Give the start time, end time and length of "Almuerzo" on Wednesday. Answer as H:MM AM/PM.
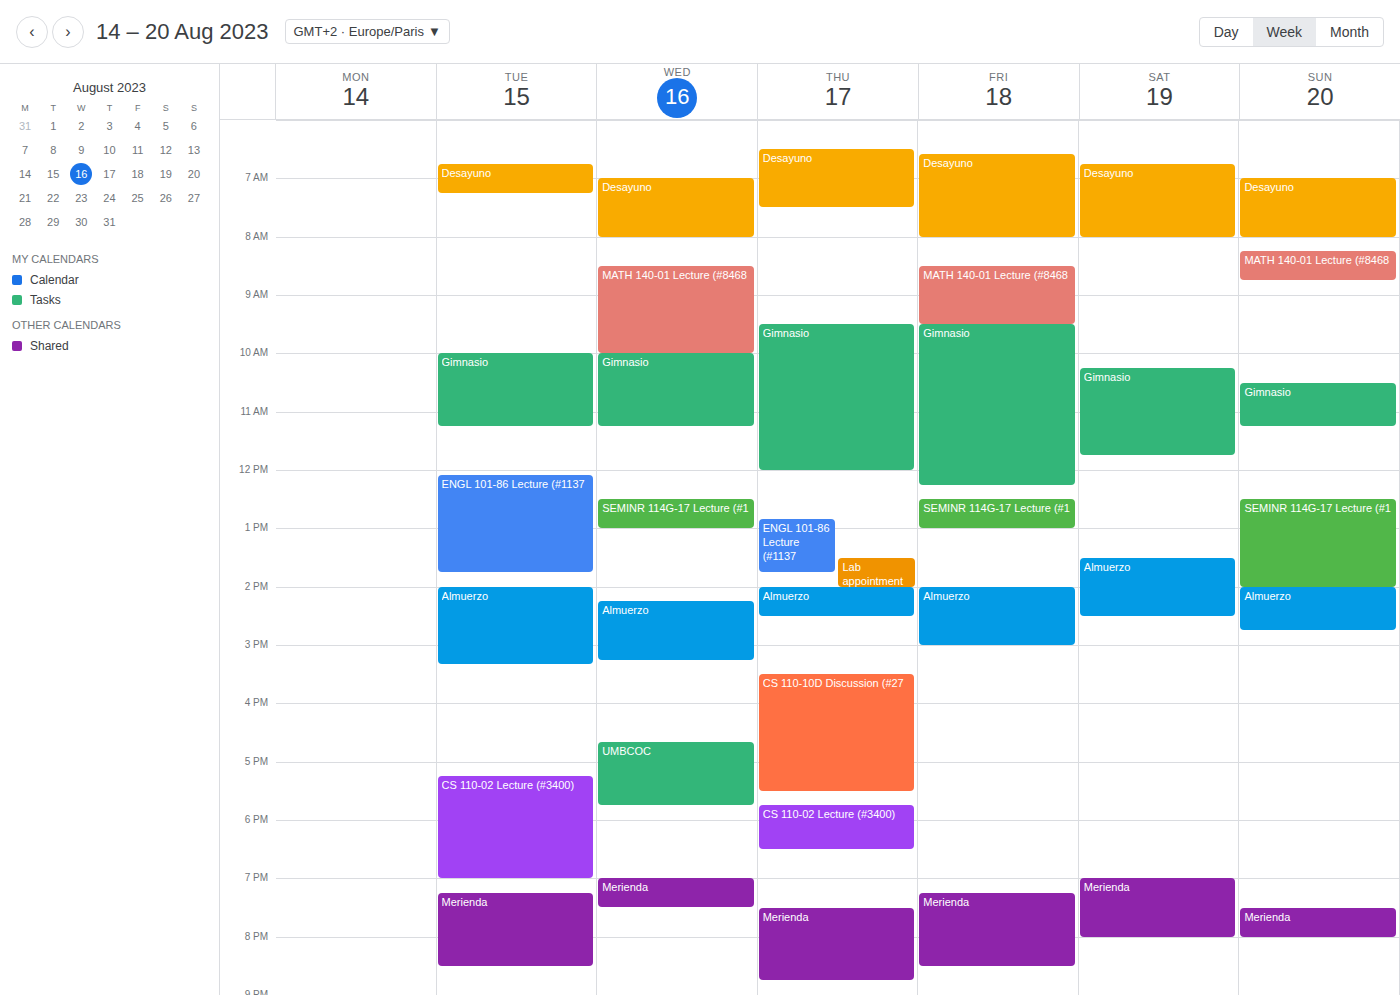
2:15 PM to 3:15 PM, 1 hour